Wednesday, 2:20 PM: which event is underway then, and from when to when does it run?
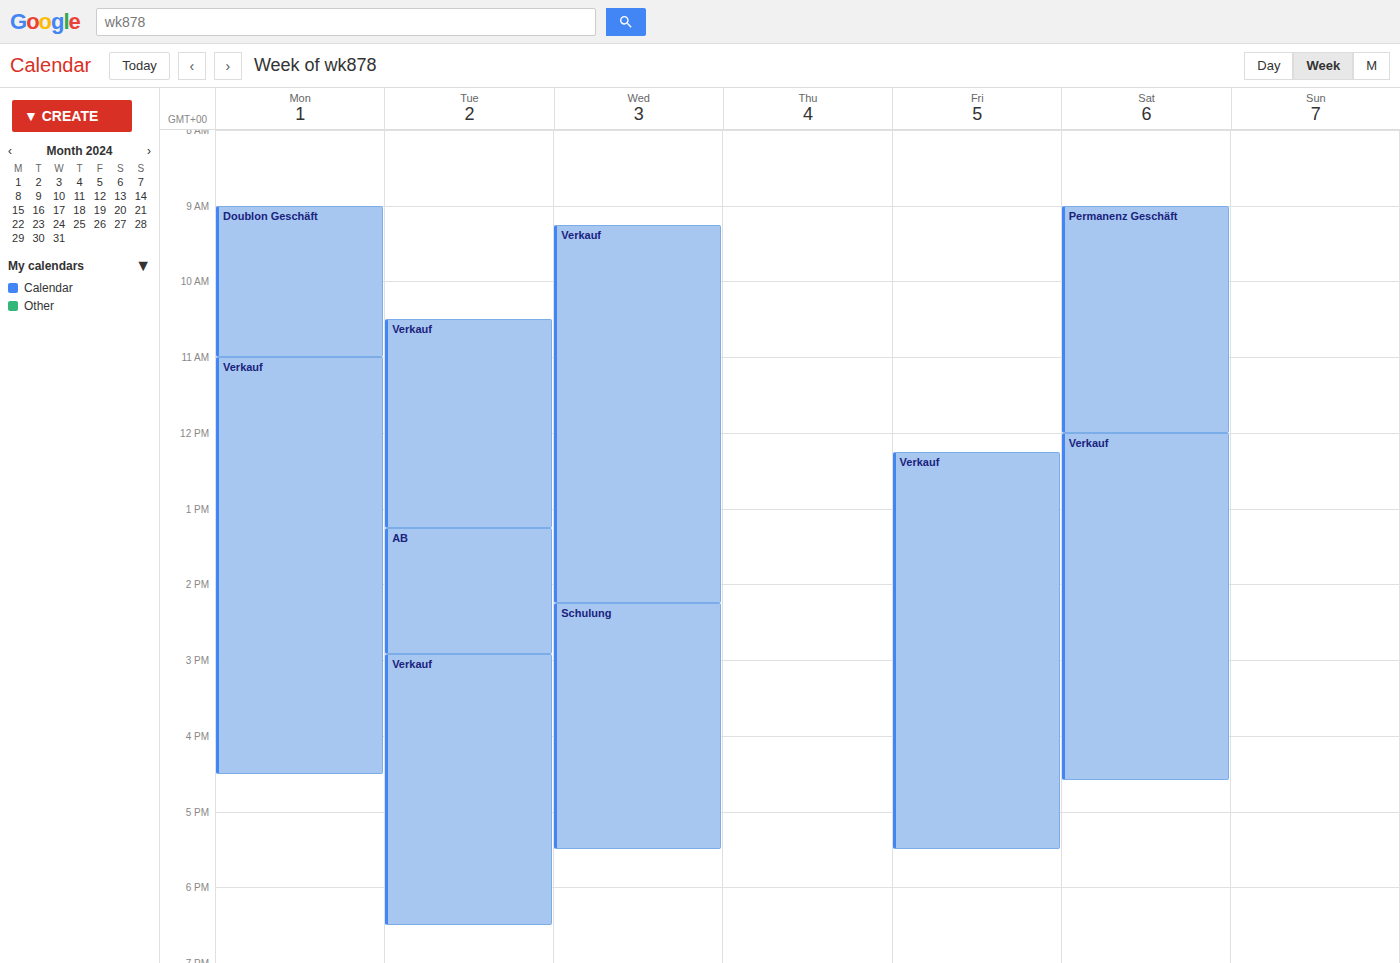
"Schulung", 2:15 PM to 5:30 PM